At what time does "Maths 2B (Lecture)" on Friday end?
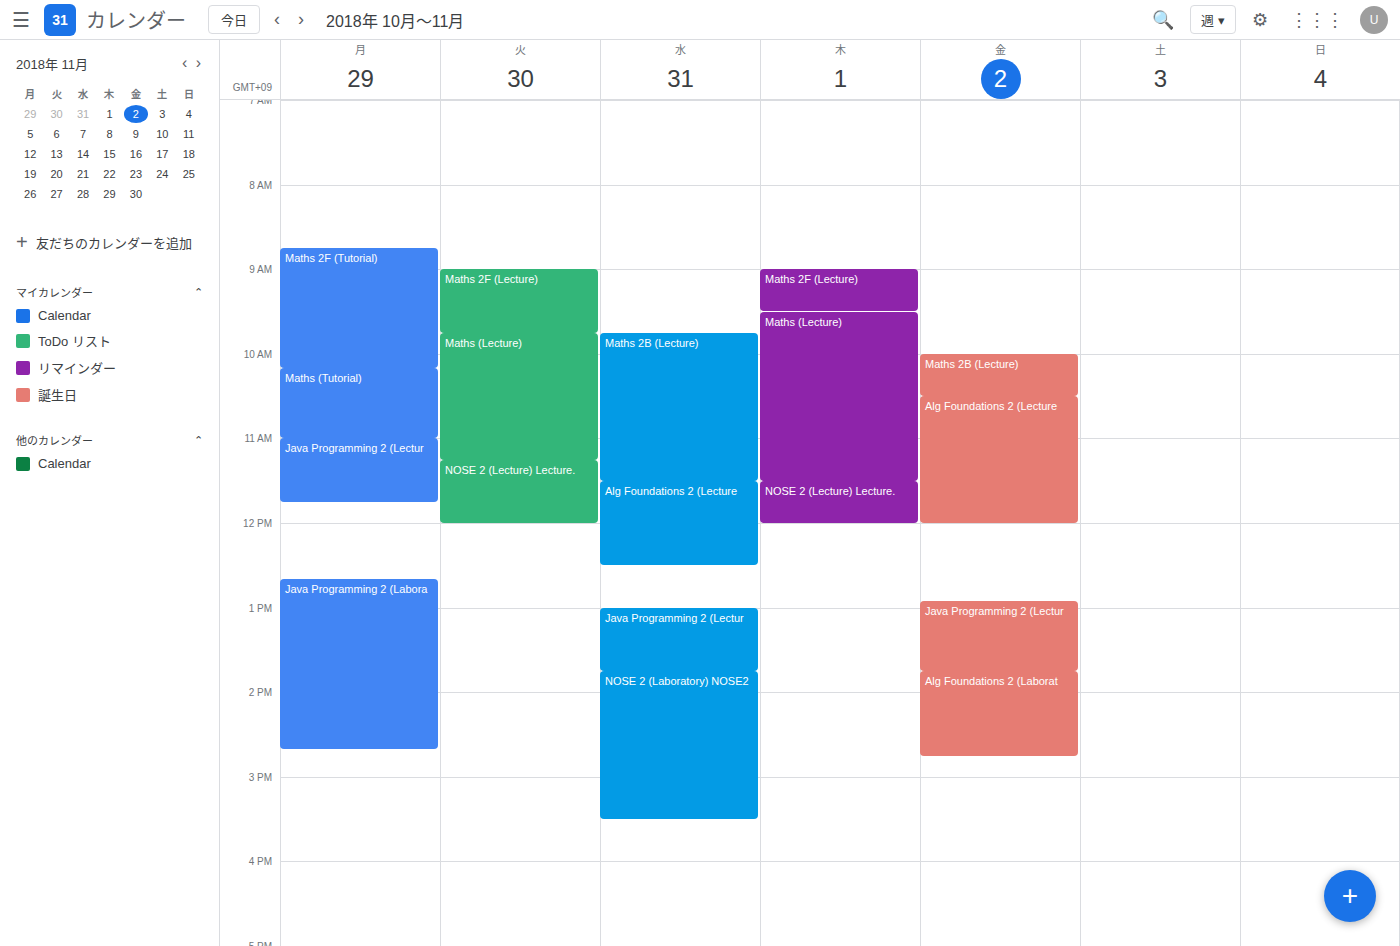
10:30 AM